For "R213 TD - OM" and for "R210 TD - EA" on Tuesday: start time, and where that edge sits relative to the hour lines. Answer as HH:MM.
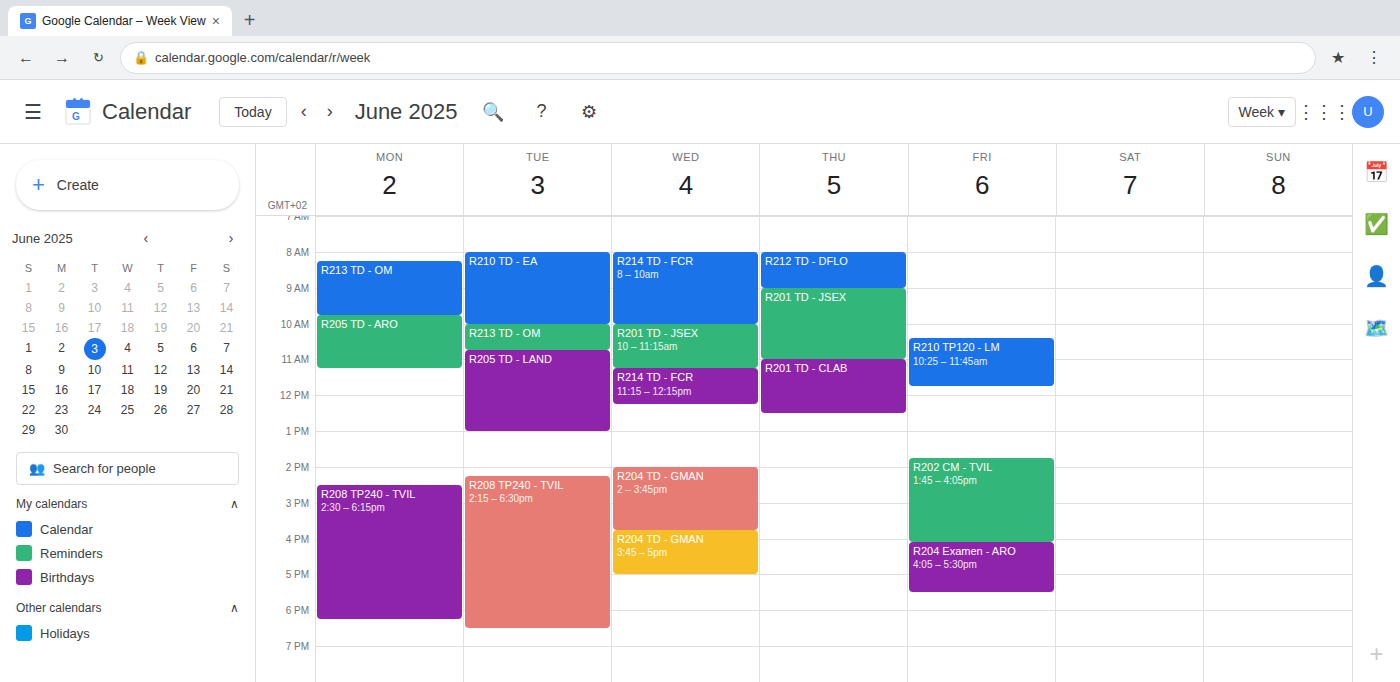
"R213 TD - OM": 10:00, exactly on the 10:00 line. "R210 TD - EA": 08:00, exactly on the 08:00 line.